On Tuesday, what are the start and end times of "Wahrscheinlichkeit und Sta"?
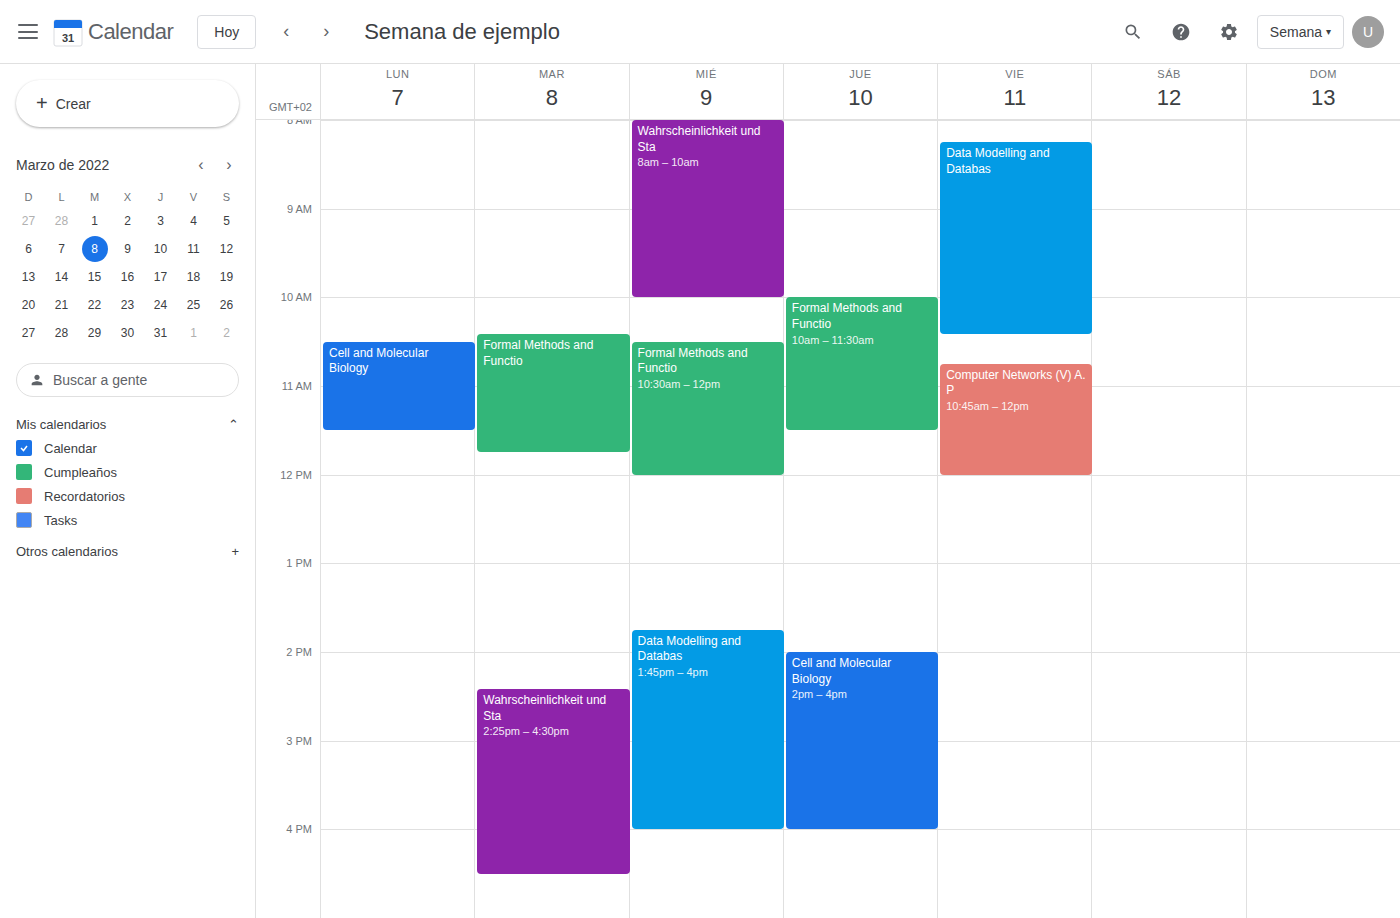
2:25 PM to 4:30 PM